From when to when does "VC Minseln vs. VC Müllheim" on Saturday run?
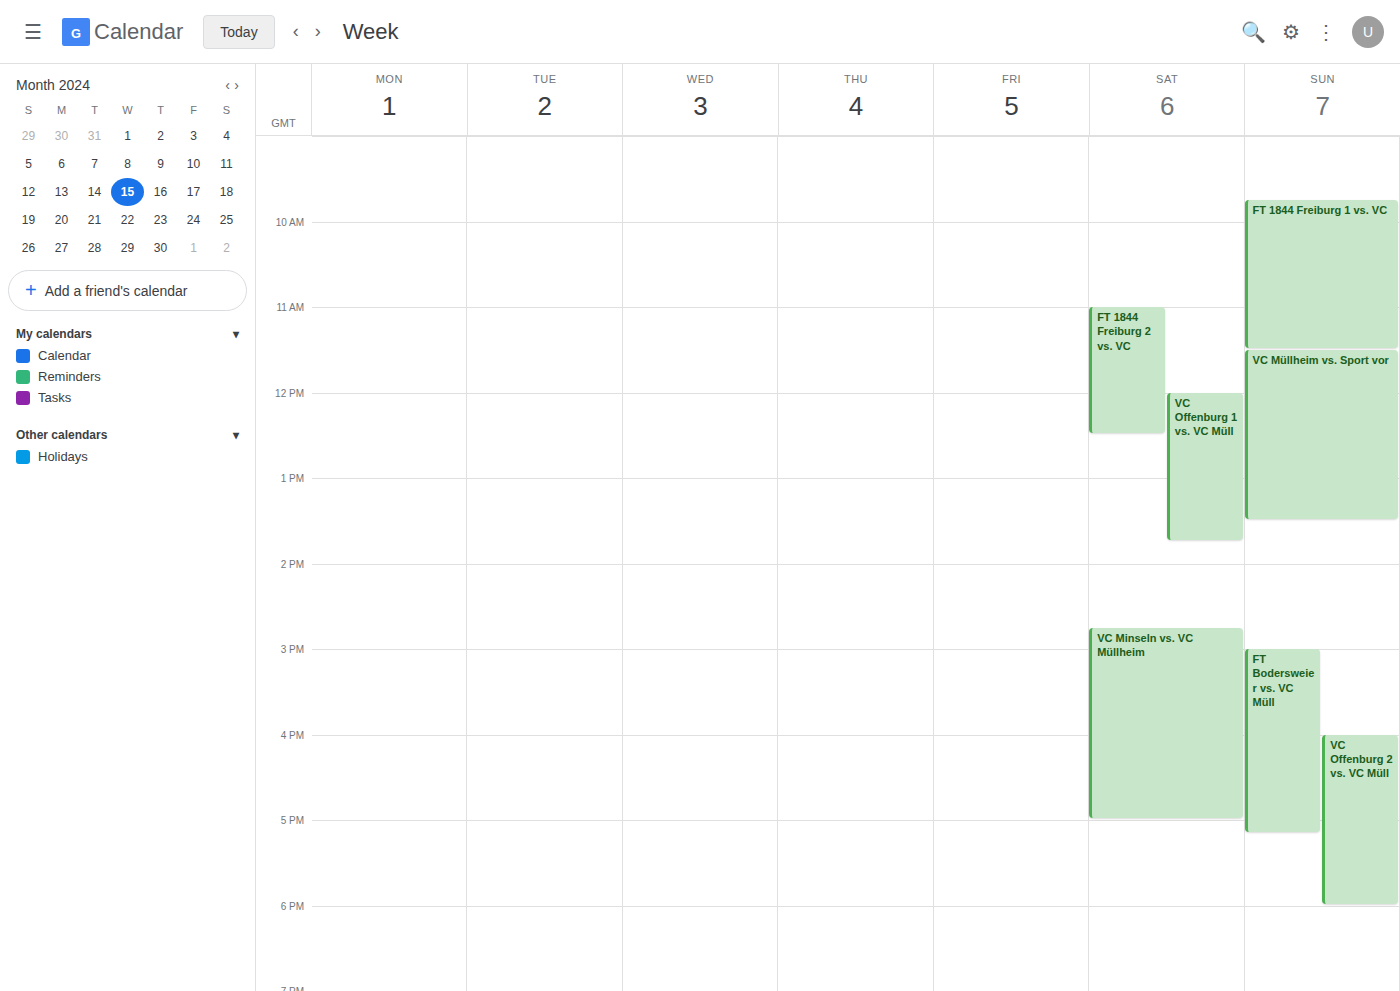
2:45 PM to 5:00 PM